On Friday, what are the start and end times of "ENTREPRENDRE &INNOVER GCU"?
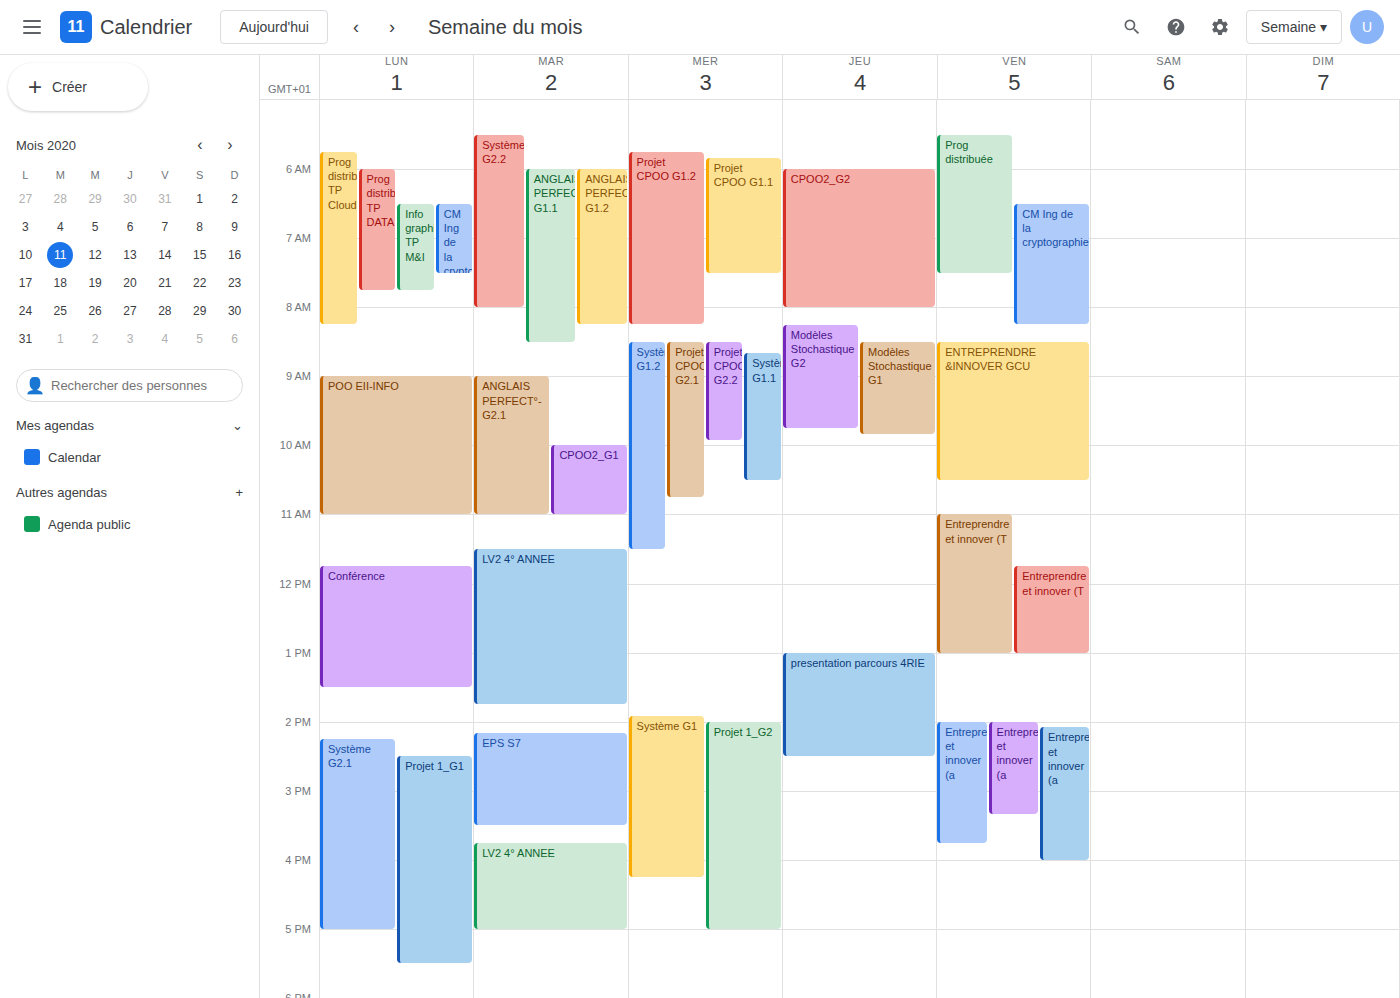
8:30 AM to 10:30 AM